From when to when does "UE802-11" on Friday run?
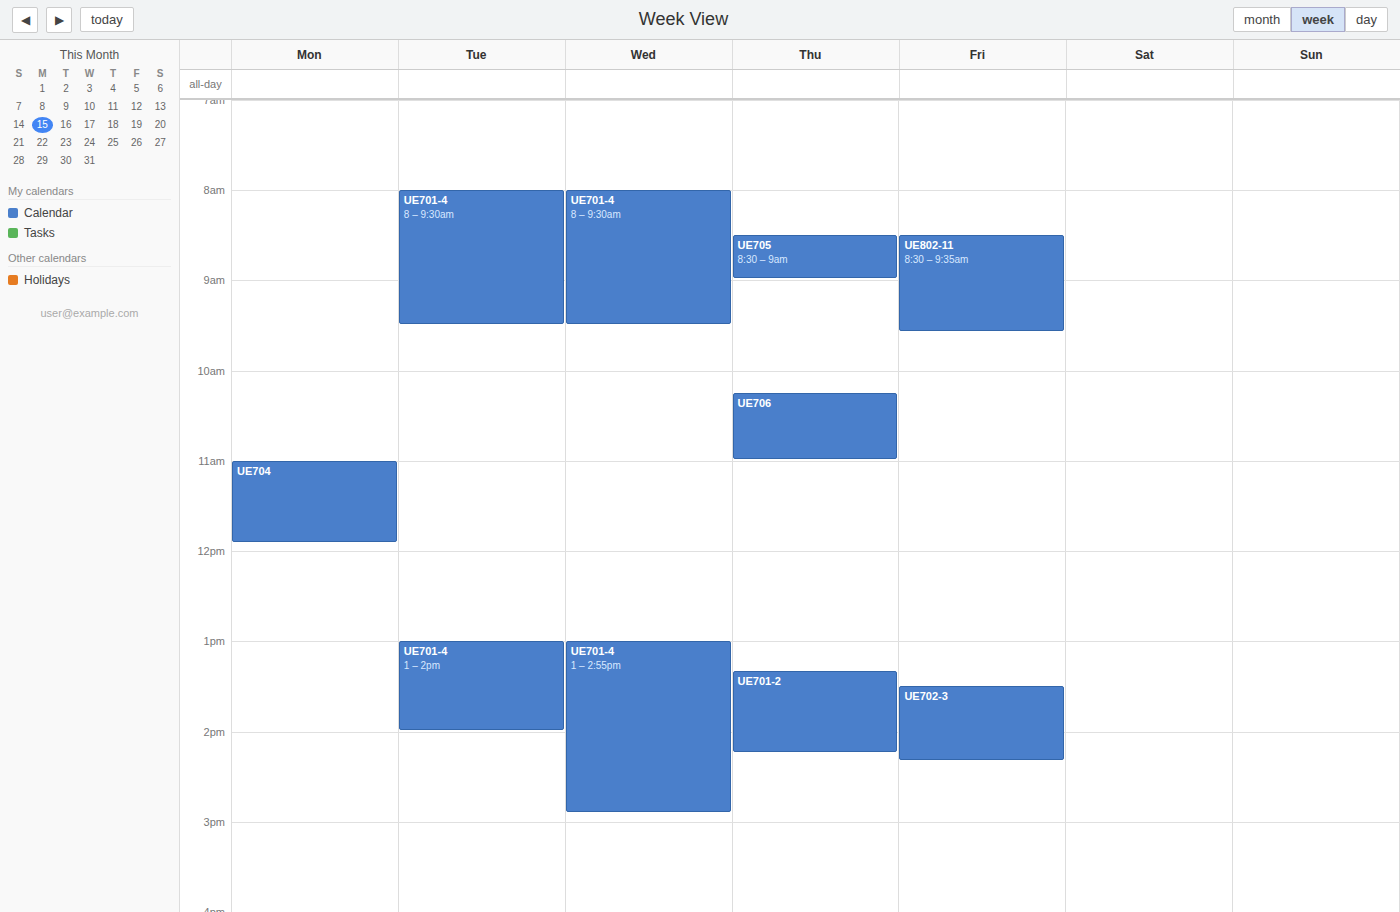
8:30 AM to 9:35 AM